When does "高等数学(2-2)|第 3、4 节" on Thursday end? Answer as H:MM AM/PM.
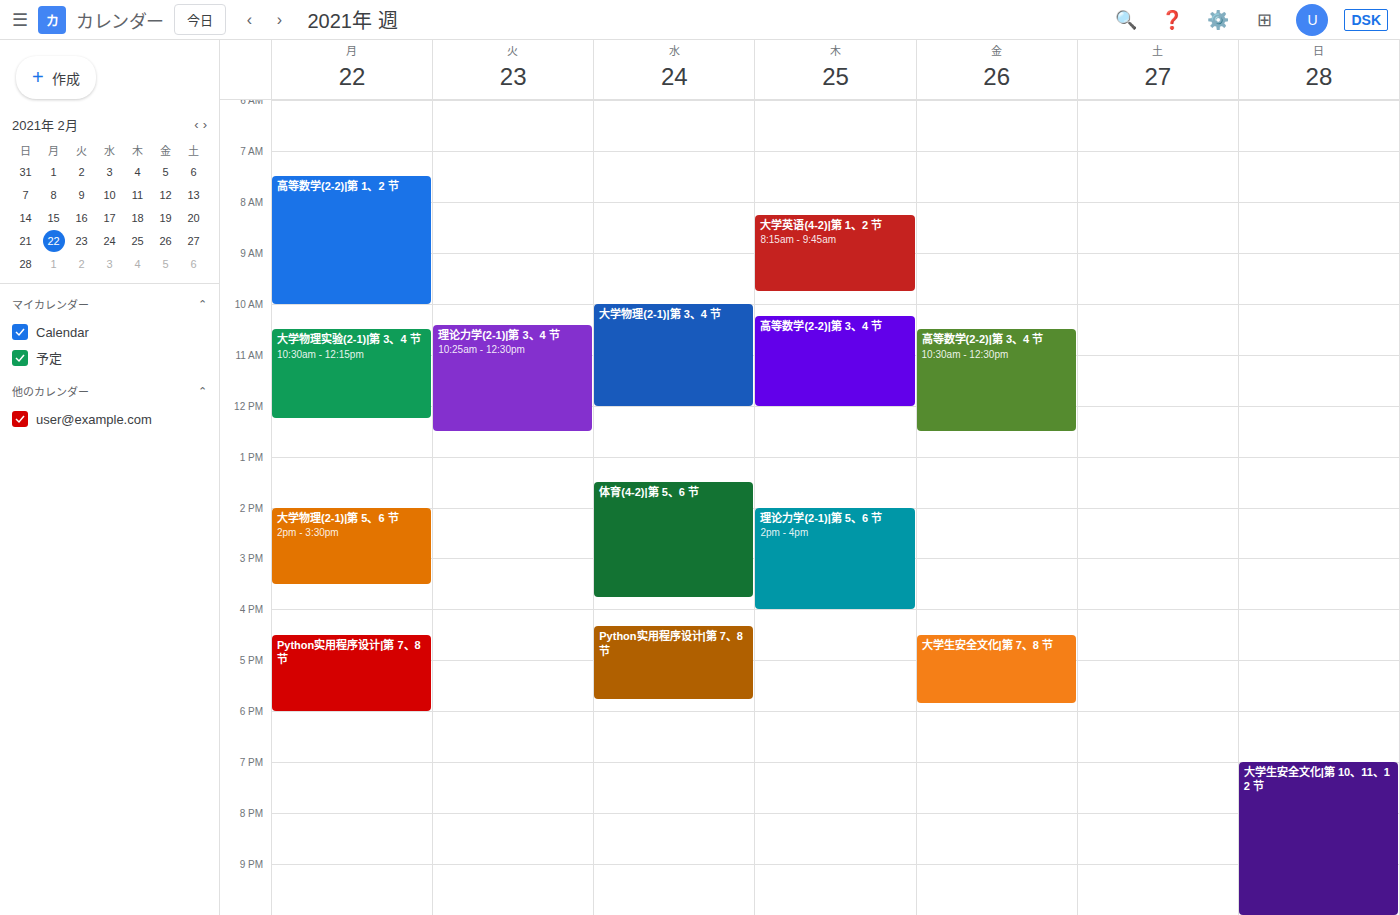
12:00 PM